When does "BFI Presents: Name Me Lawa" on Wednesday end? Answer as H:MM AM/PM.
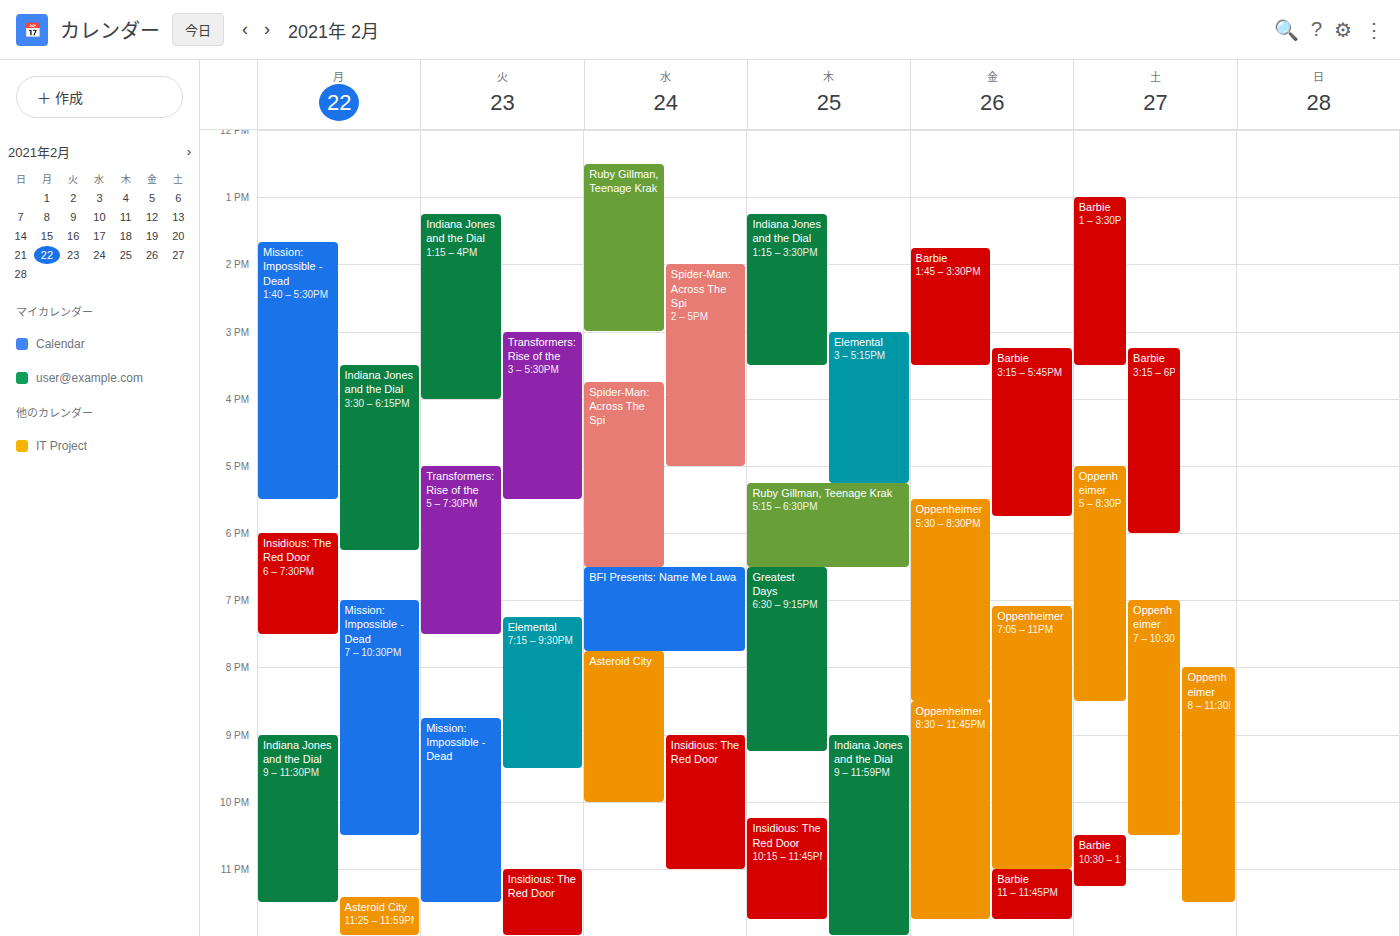
7:45 PM